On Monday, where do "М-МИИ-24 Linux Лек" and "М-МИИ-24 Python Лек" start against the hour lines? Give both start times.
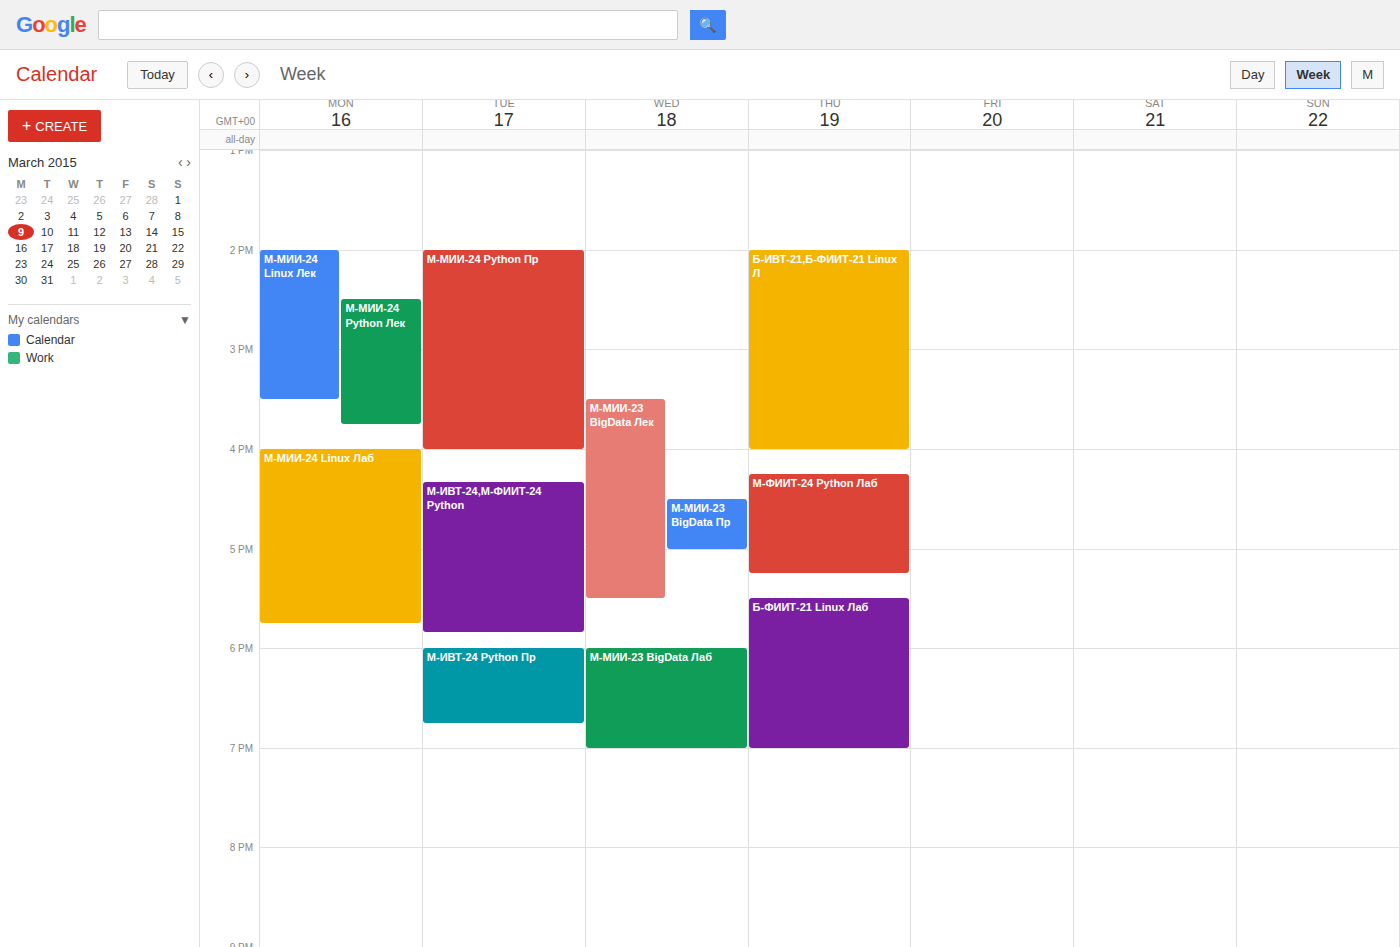
"М-МИИ-24 Linux Лек": 2:00 PM, exactly on the 2 PM line. "М-МИИ-24 Python Лек": 2:30 PM, halfway between the 2 PM and 3 PM lines.